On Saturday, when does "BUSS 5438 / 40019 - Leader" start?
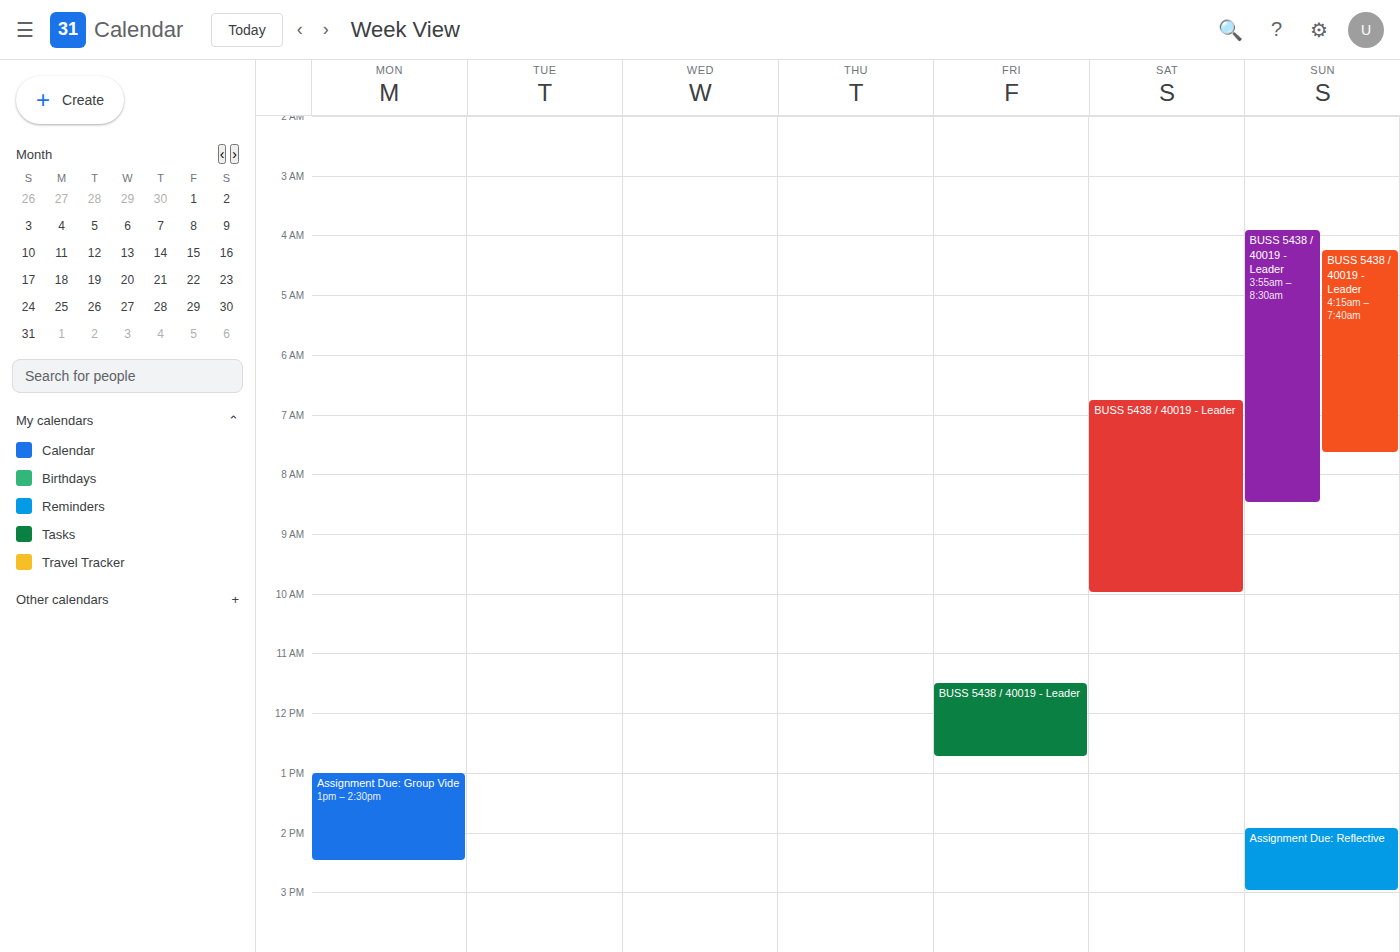
6:45 AM